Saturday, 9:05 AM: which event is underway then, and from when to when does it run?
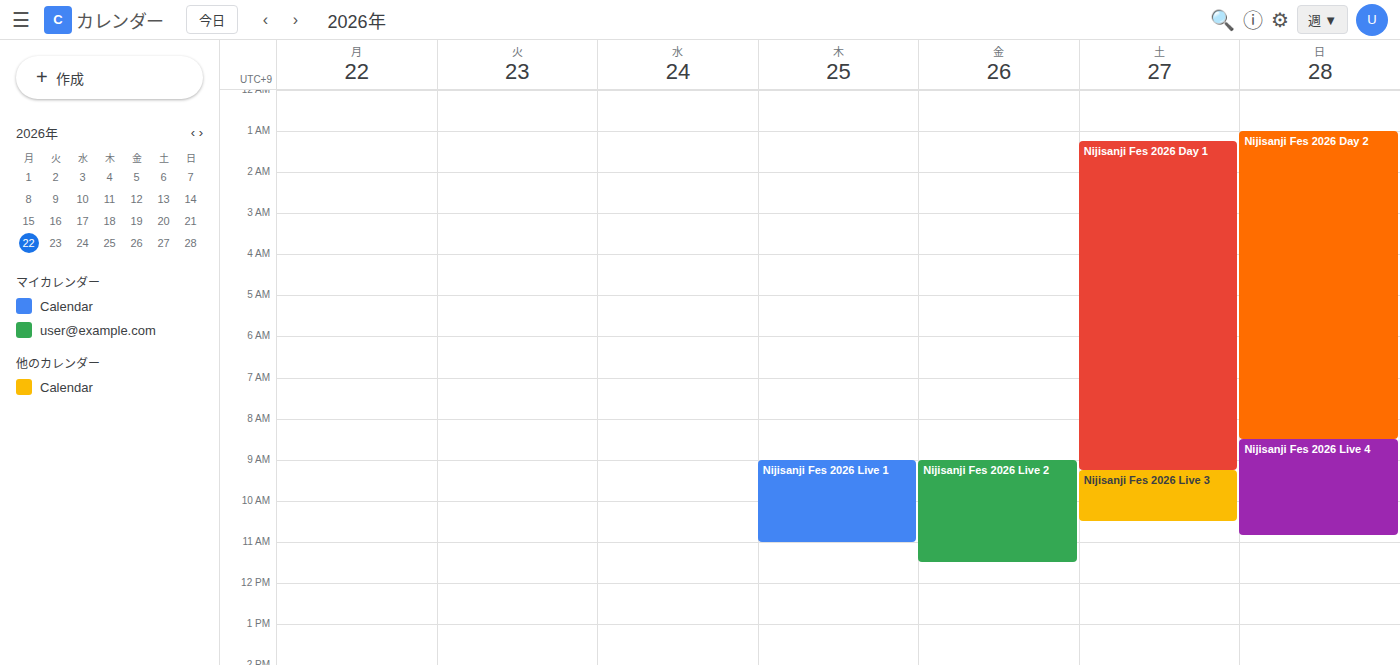
"Nijisanji Fes 2026 Day 1", 1:15 AM to 9:15 AM